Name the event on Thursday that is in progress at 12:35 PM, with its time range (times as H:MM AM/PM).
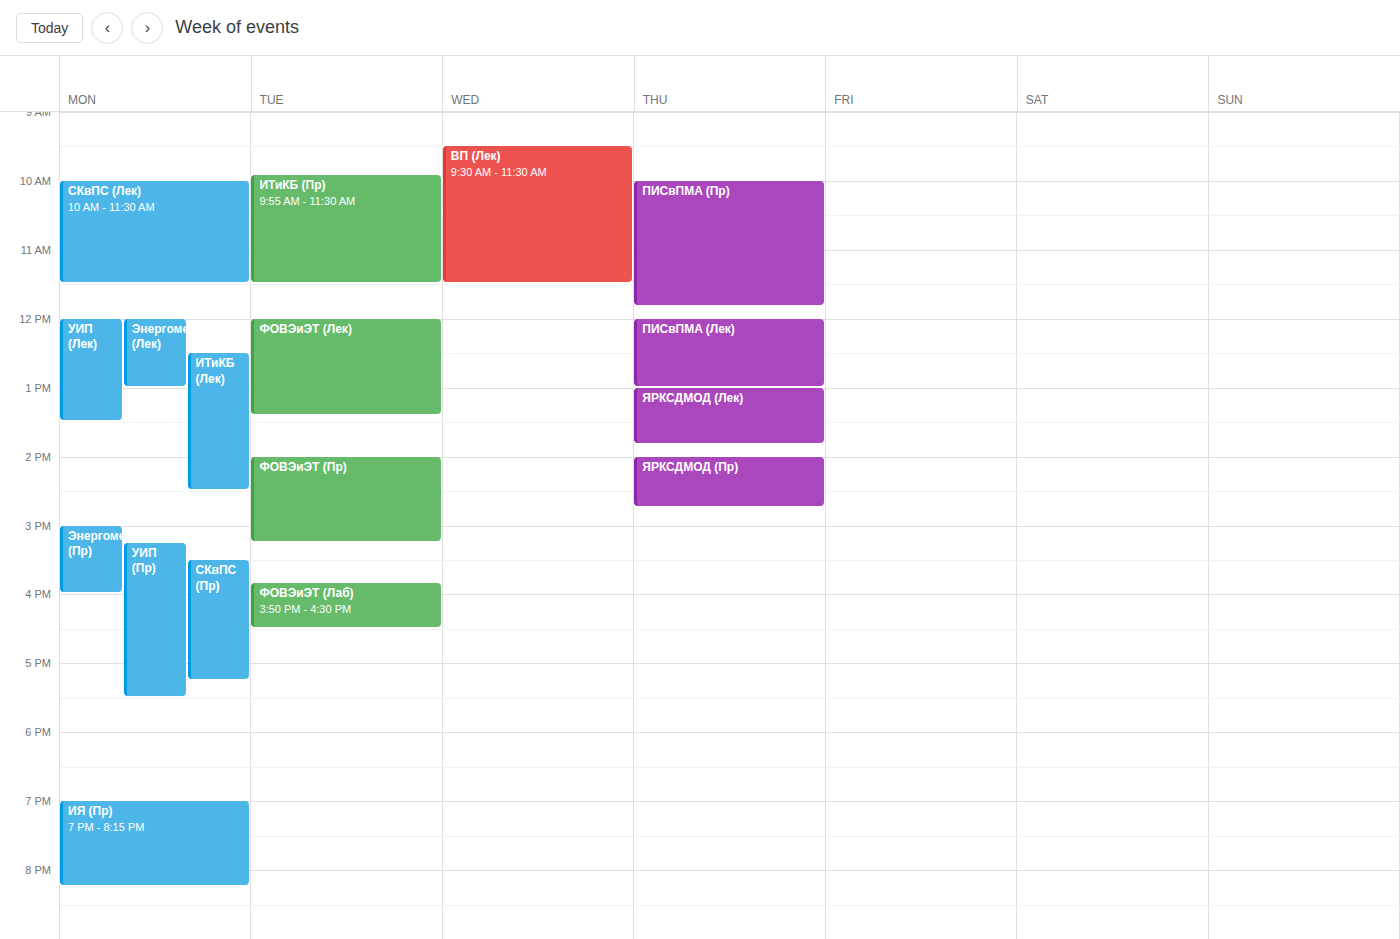
"ПИСвПМA (Лек)", 12:00 PM to 1:00 PM